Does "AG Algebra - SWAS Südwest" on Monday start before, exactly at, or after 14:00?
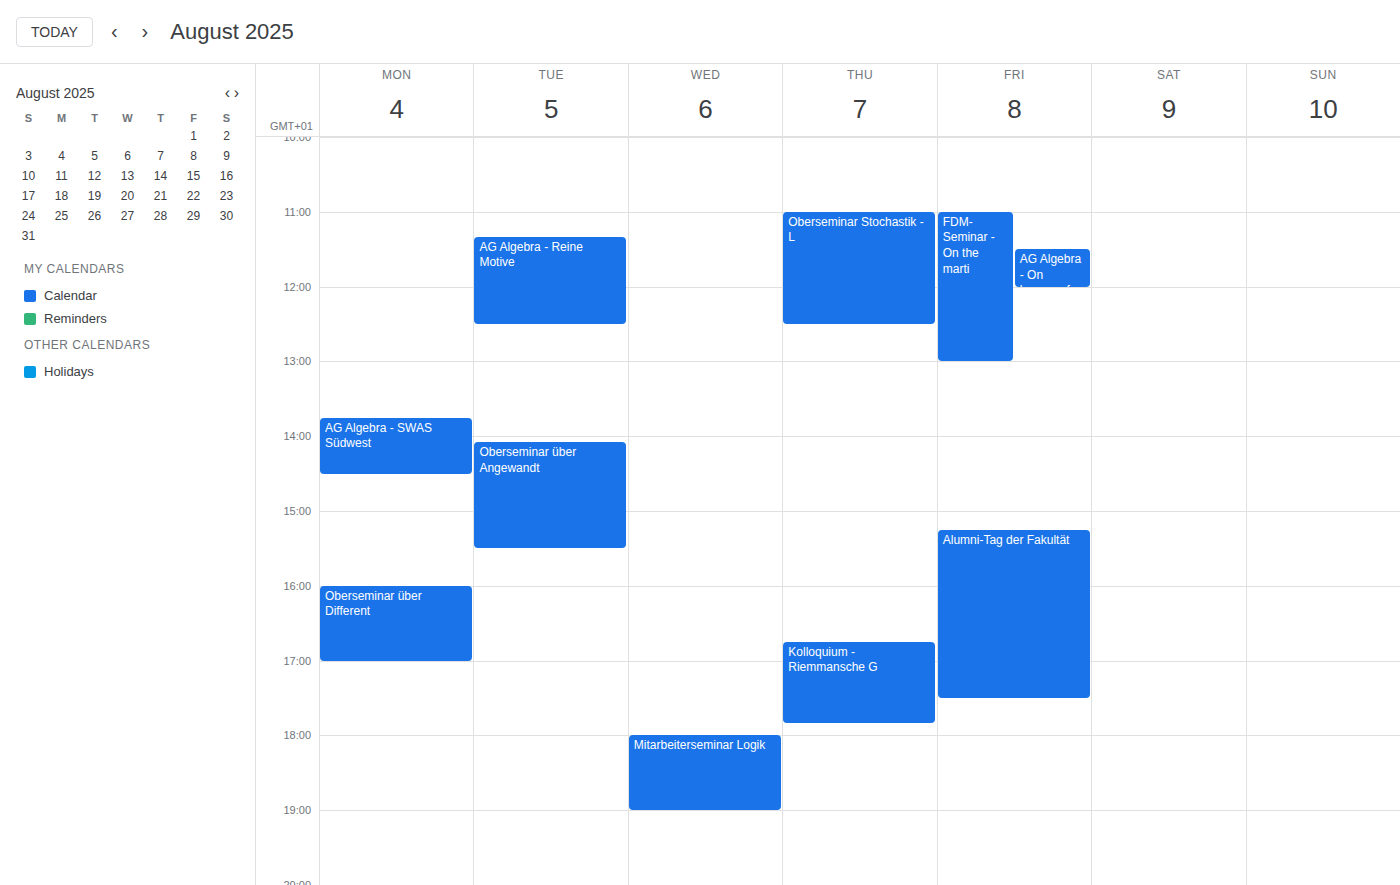
13:45 -- before 14:00, 15 minutes above the 14:00 line.